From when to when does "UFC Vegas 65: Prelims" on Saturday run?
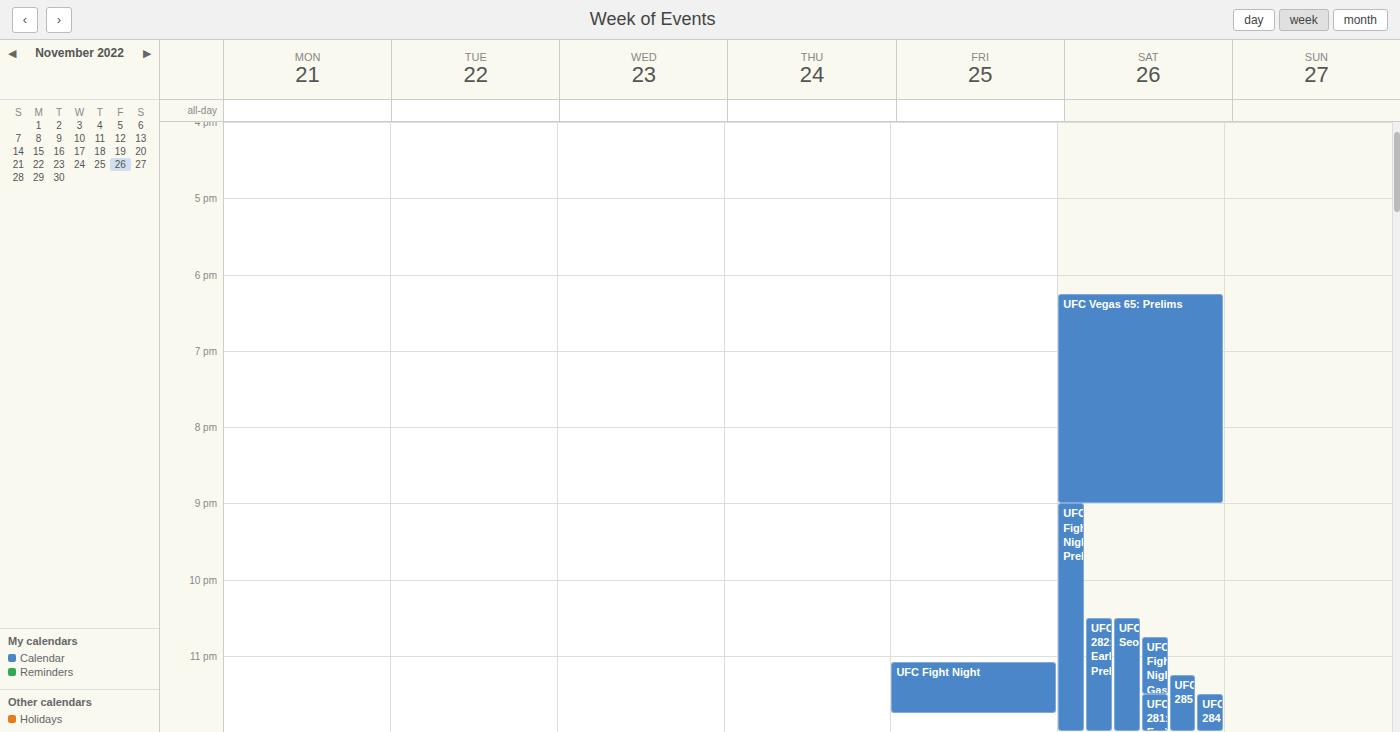
6:15 PM to 9:00 PM